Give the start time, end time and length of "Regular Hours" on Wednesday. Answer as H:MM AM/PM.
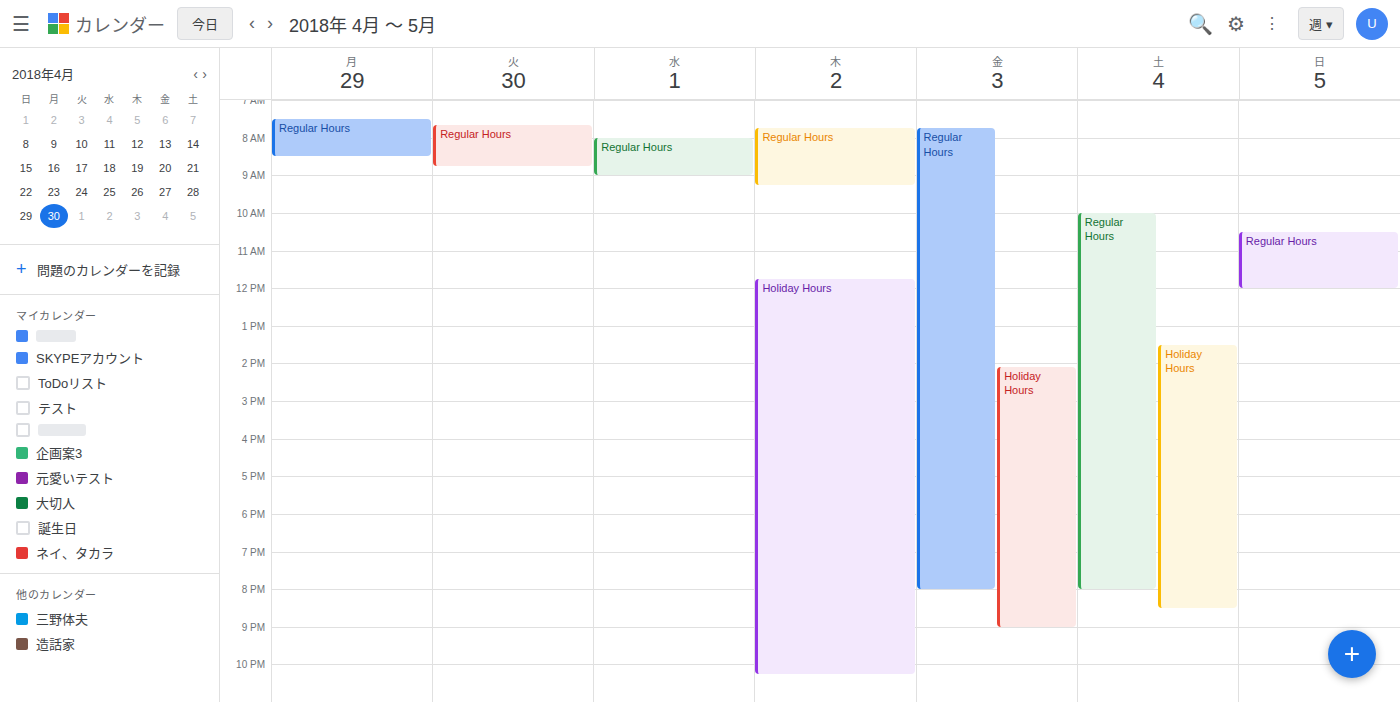
8:00 AM to 9:00 AM, 1 hour